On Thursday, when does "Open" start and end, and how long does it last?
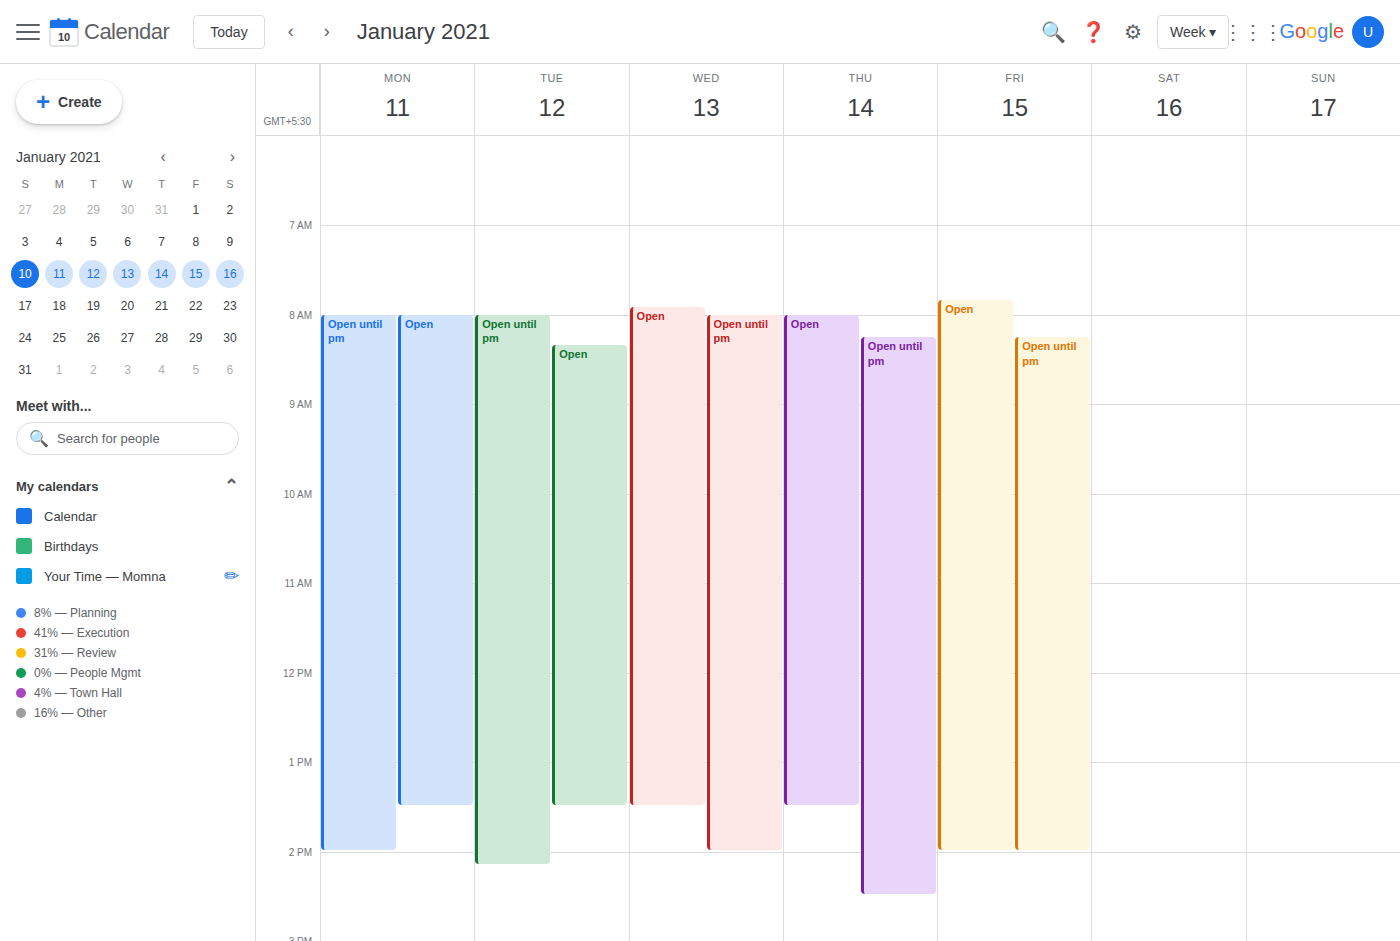
8:00 AM to 1:30 PM, 5 hours 30 minutes